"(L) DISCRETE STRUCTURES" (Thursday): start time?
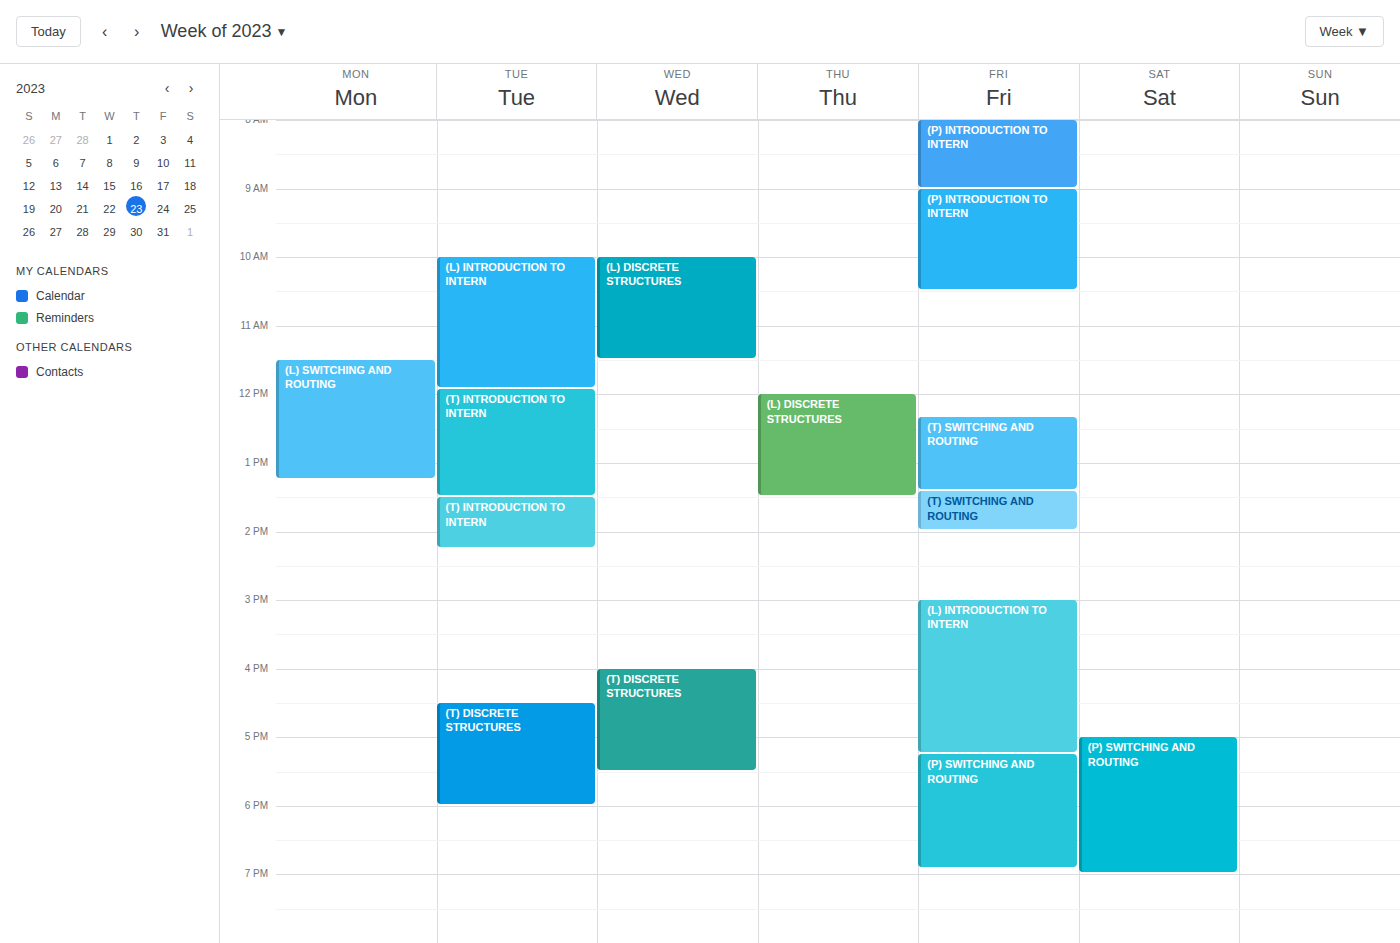
12:00 PM